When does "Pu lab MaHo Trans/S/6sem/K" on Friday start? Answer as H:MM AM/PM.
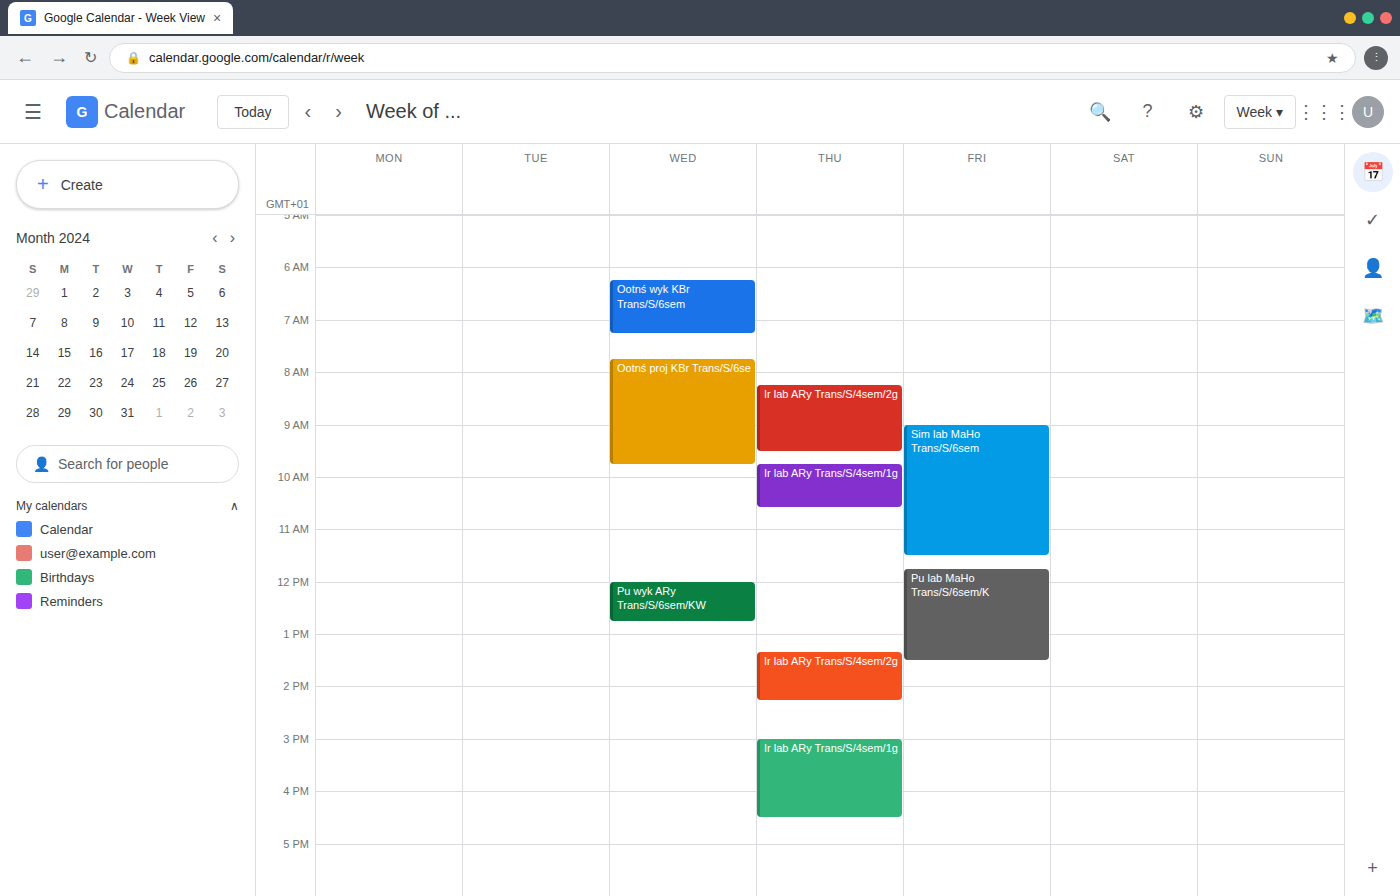
11:45 AM